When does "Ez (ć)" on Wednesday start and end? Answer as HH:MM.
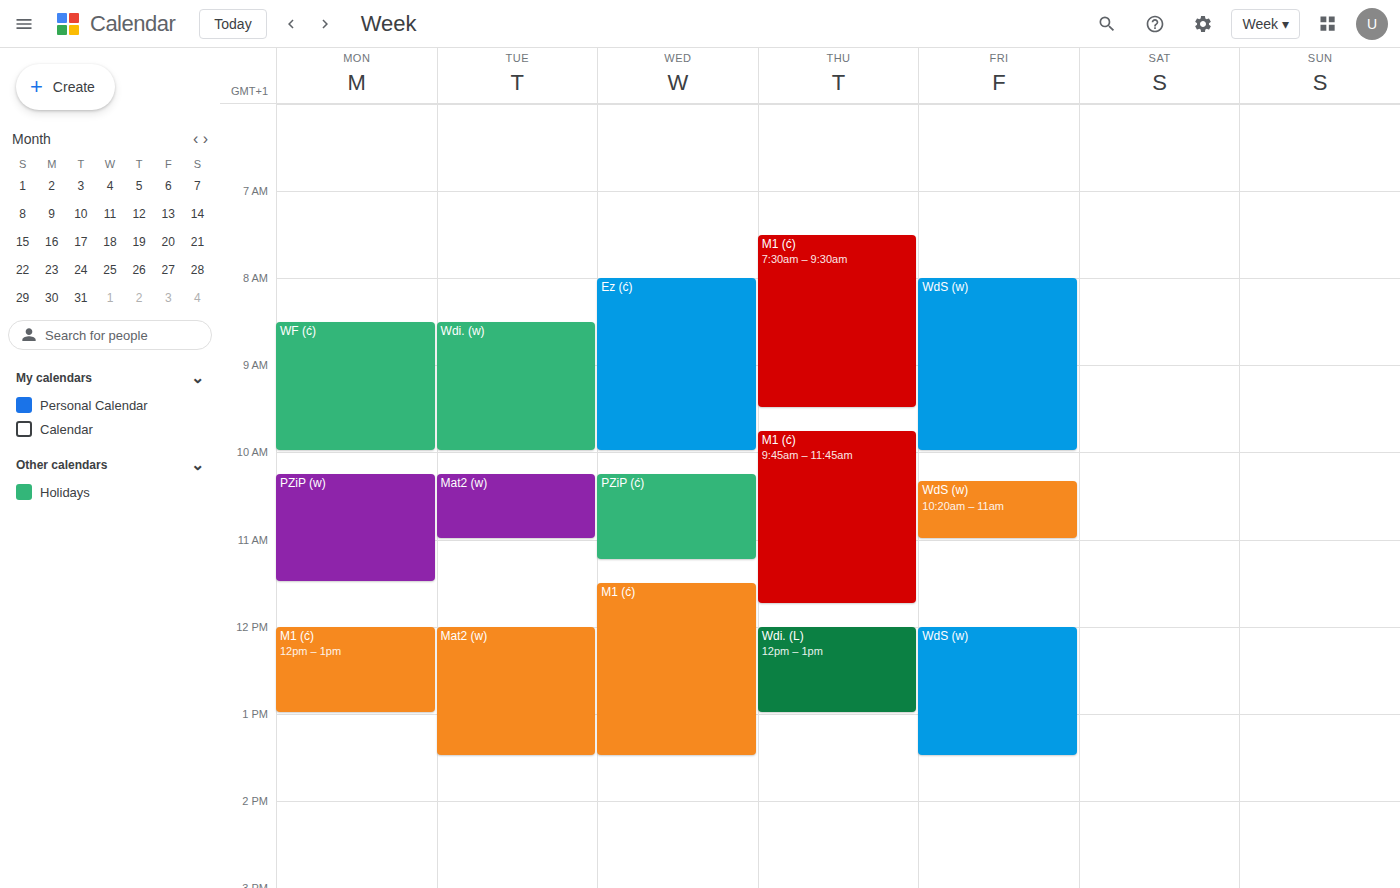
08:00 to 10:00